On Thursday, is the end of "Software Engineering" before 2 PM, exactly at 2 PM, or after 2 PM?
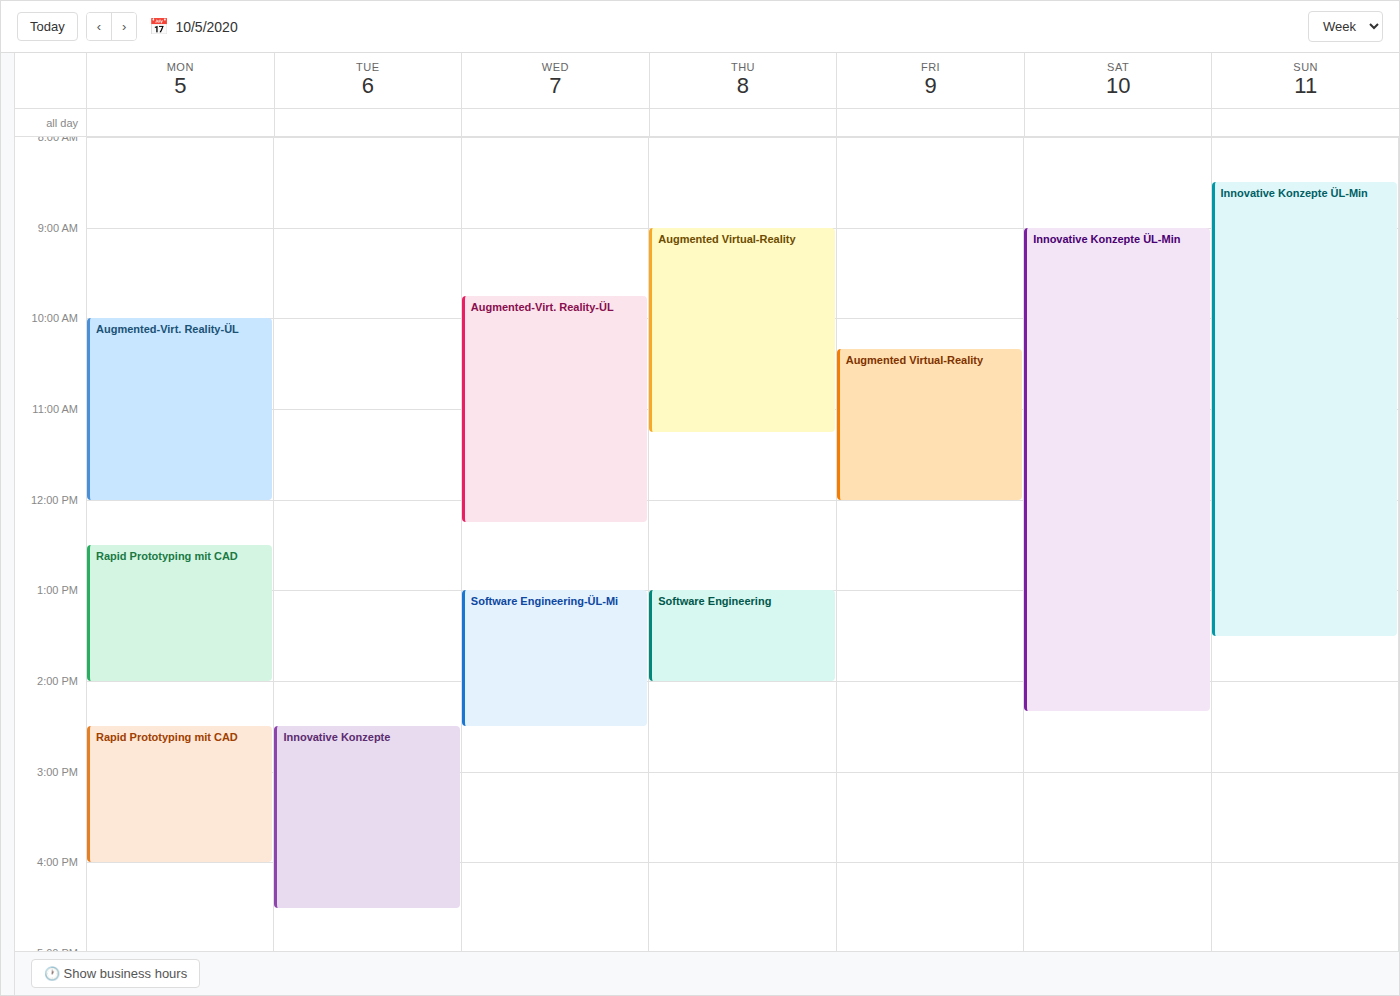
2:00 PM -- exactly at 2 PM, on the 2 PM line.